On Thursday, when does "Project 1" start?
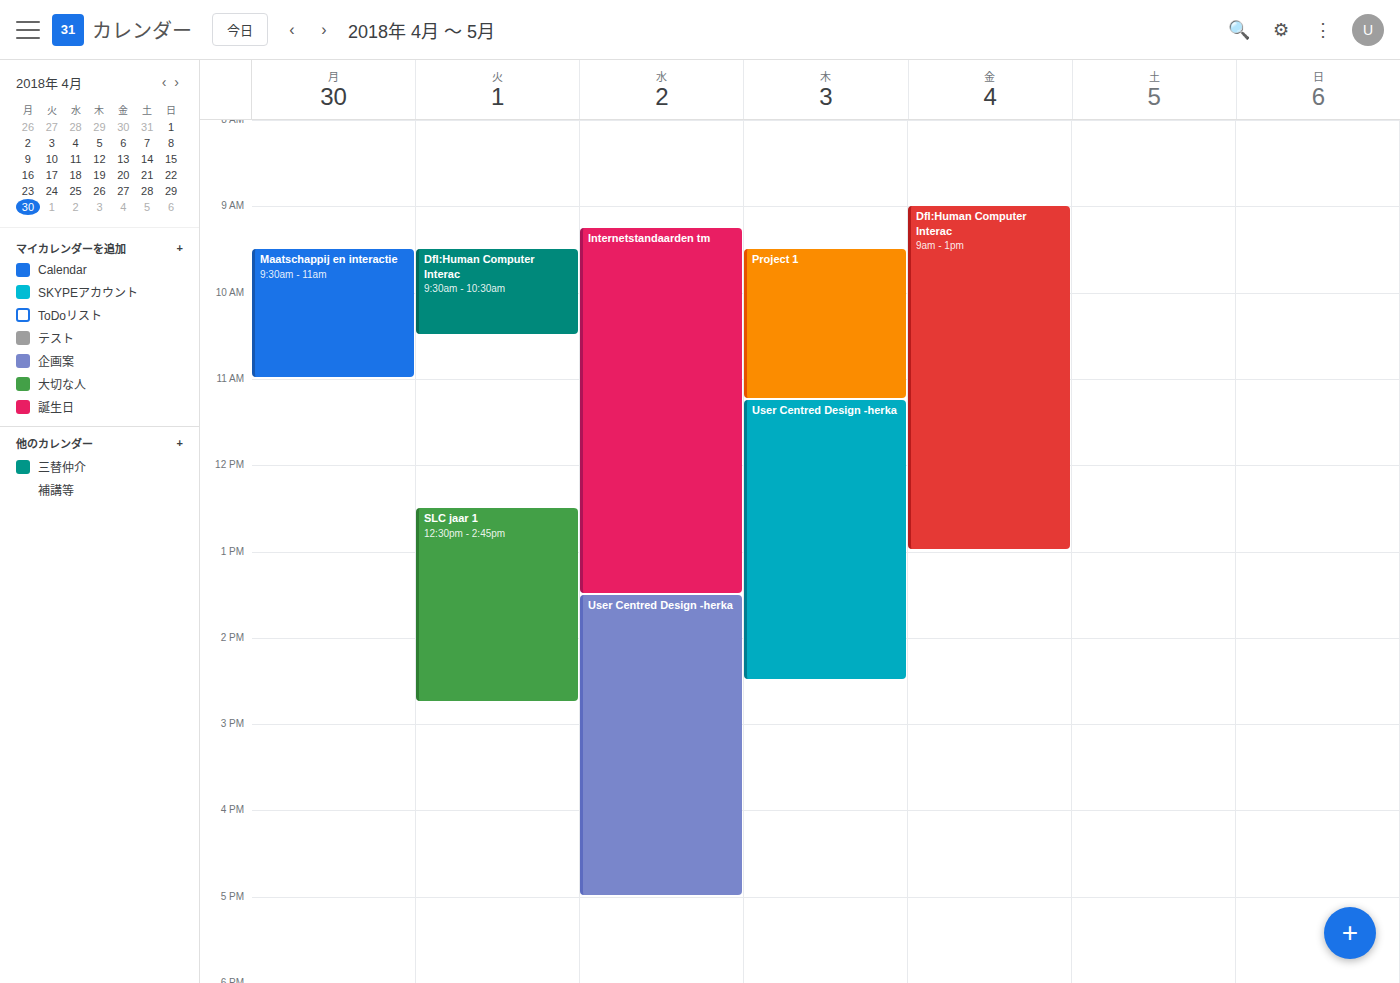
9:30 AM